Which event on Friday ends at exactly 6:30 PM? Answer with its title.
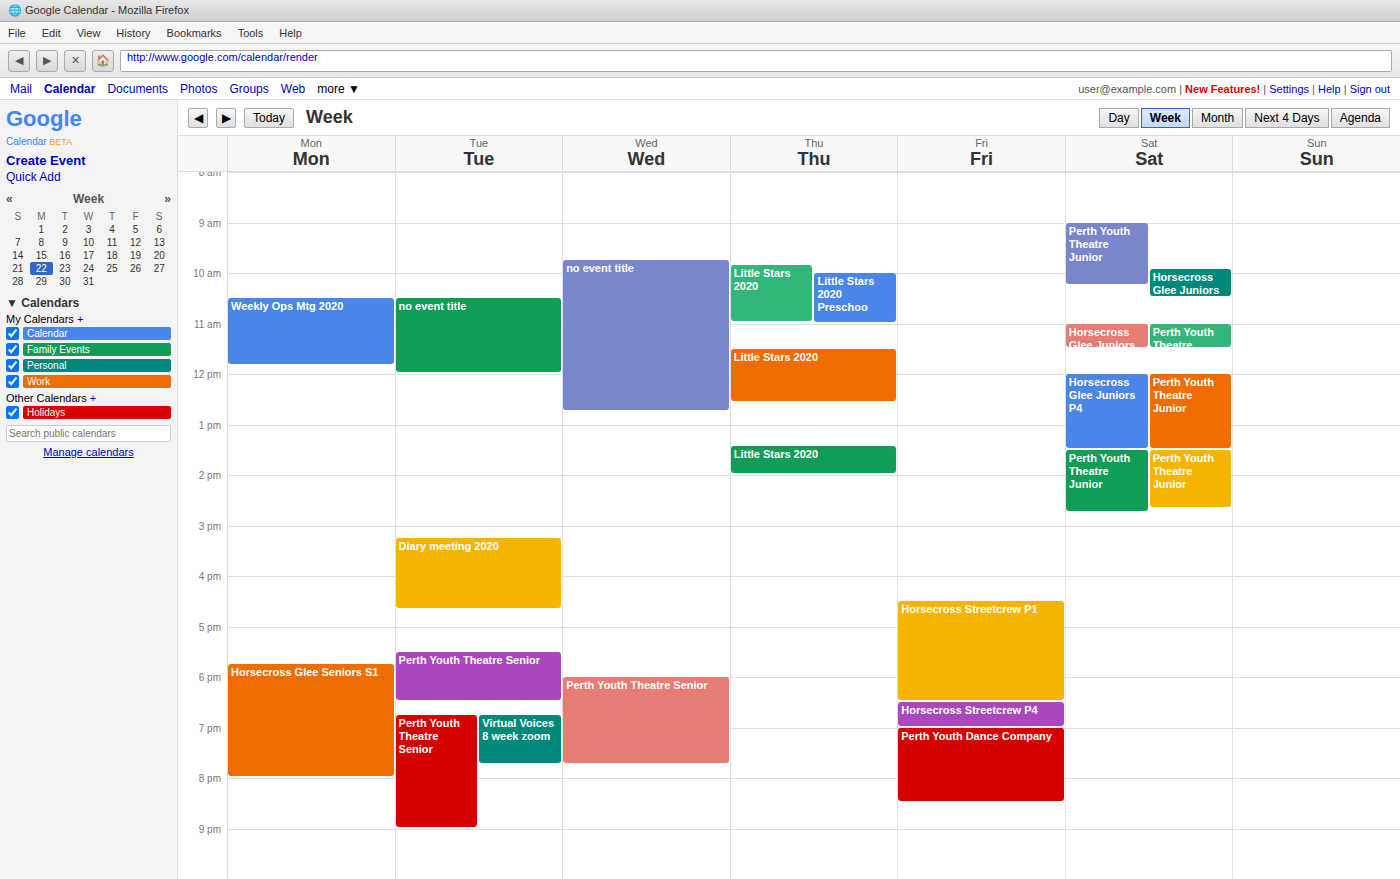
"Horsecross Streetcrew P1"